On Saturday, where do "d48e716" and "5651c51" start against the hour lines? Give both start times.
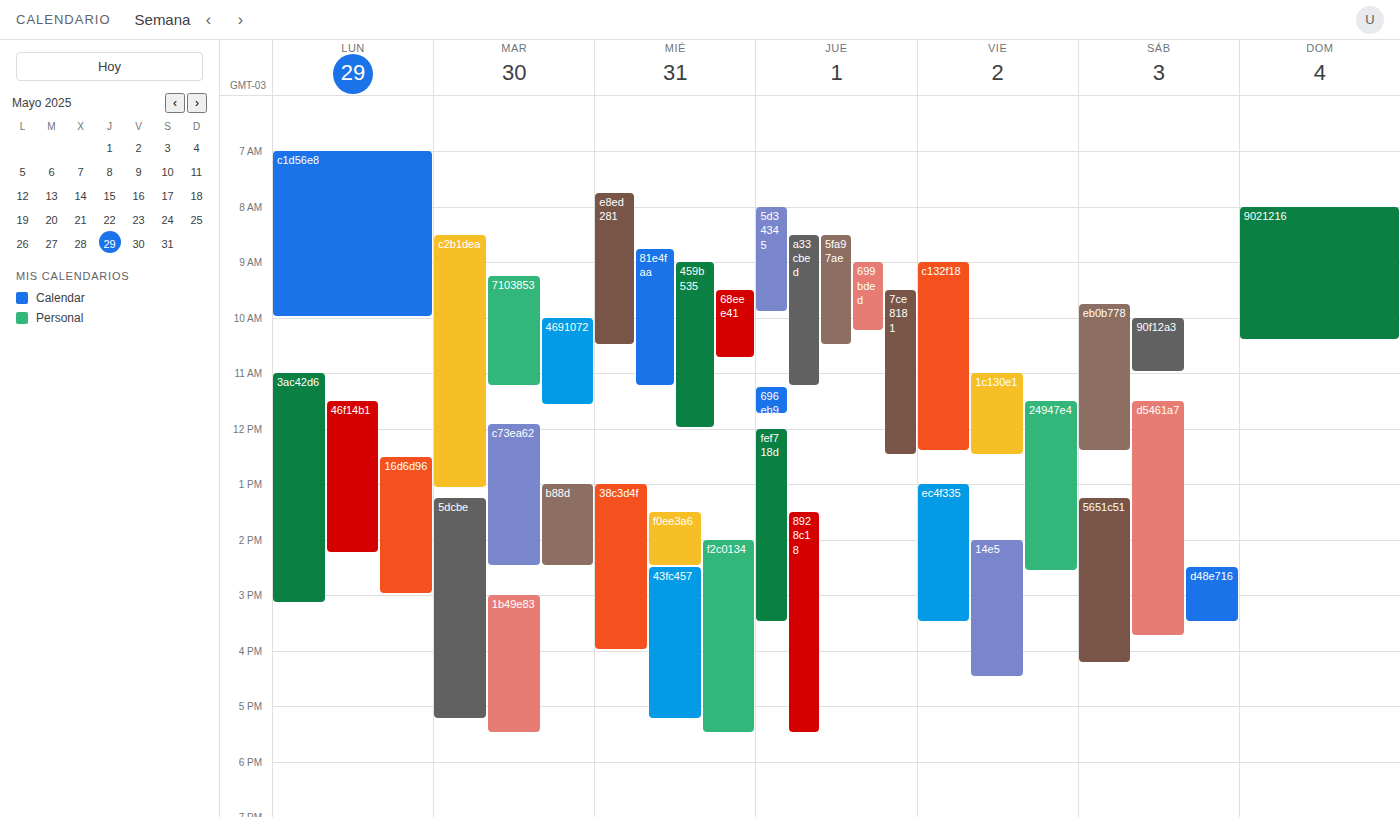
"d48e716": 2:30 PM, halfway between the 2 PM and 3 PM lines. "5651c51": 1:15 PM, neither: a quarter of the way from the 1 PM line to the 2 PM line.